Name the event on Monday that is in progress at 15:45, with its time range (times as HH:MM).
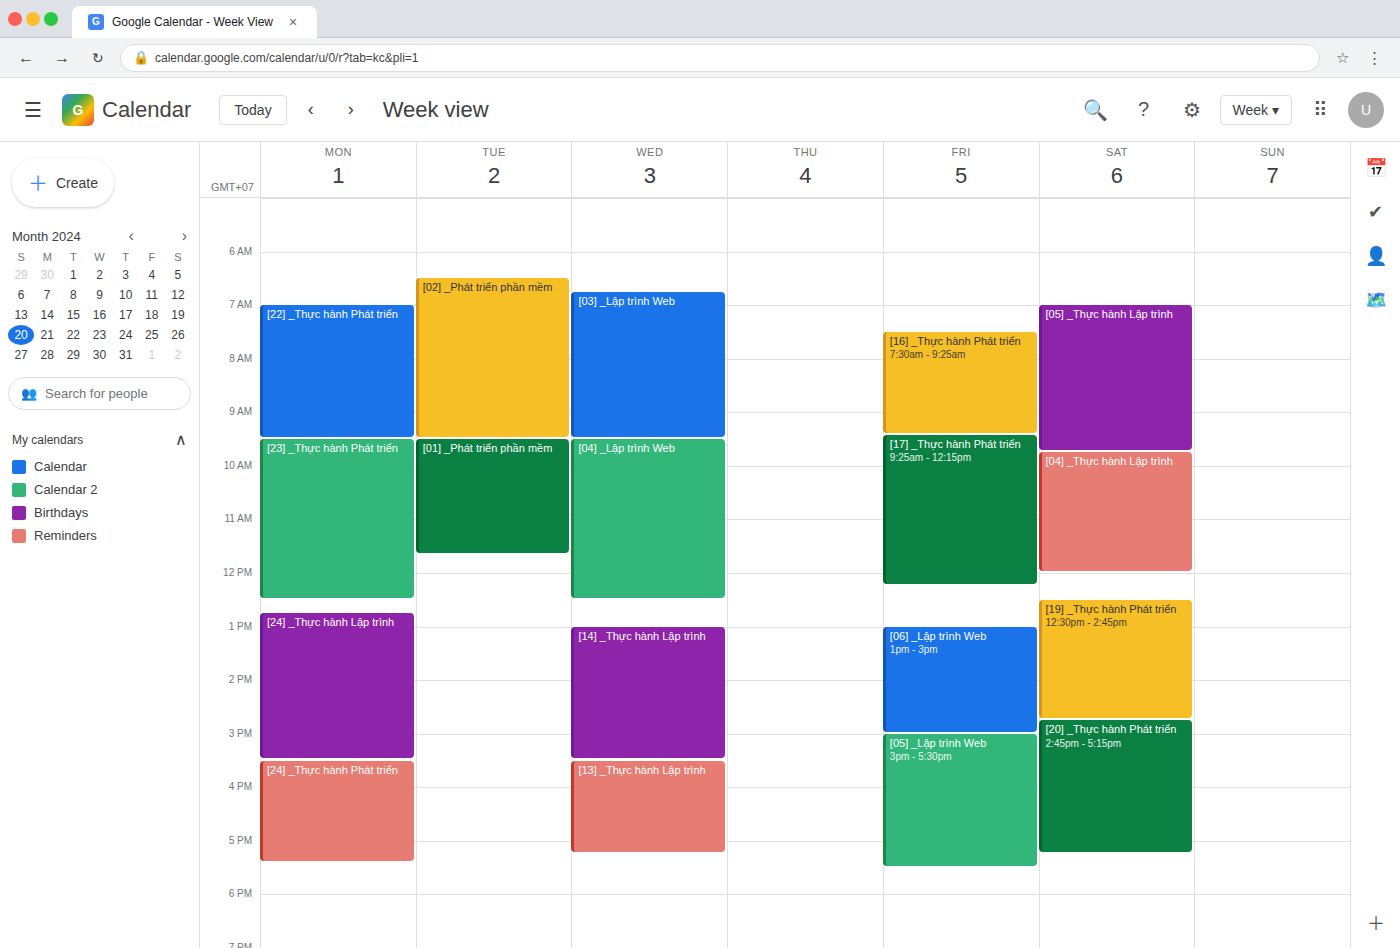
"[24] _Thực hành Phát triển", 15:30 to 17:25